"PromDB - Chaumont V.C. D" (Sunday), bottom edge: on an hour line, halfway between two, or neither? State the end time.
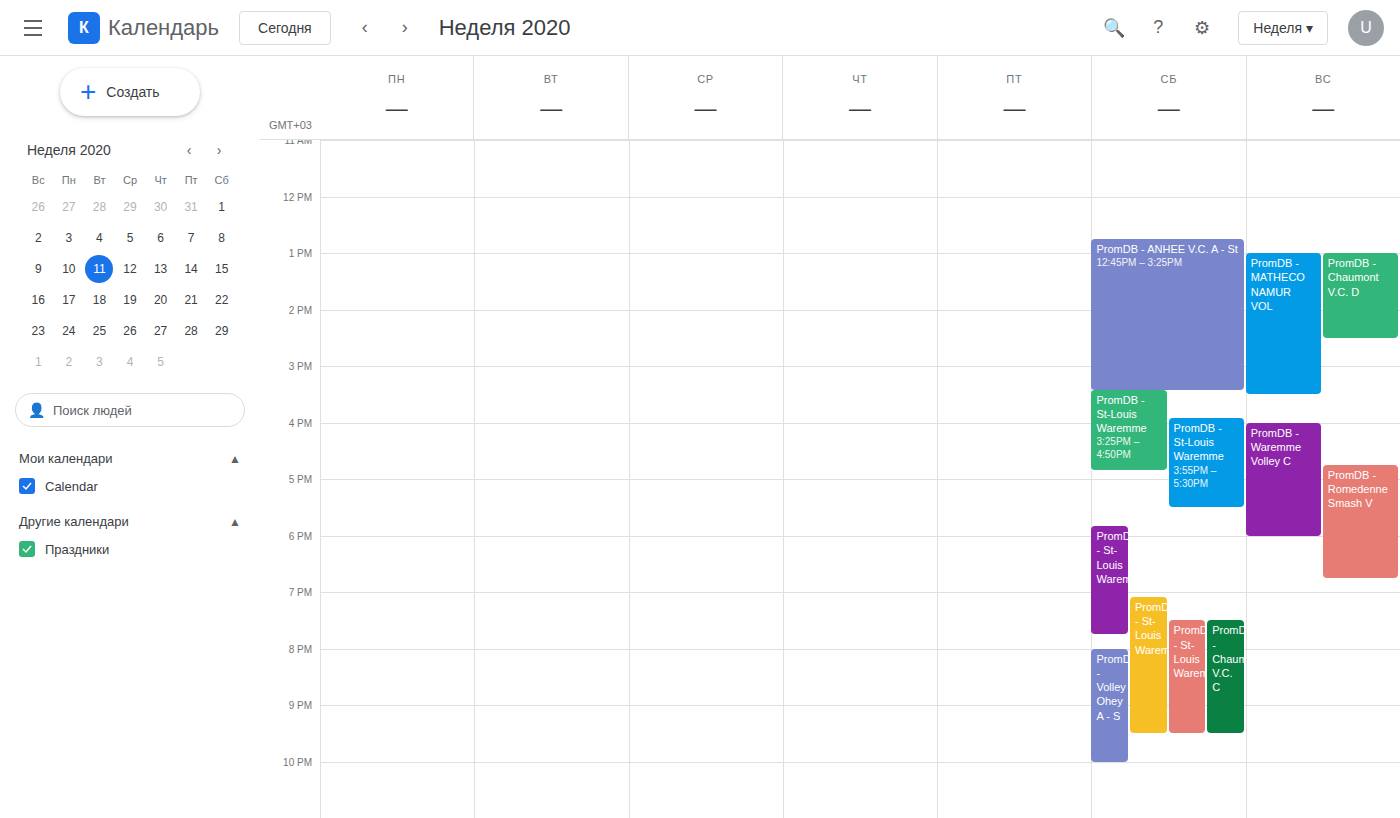
2:30 PM -- halfway between the 2 PM and 3 PM lines.